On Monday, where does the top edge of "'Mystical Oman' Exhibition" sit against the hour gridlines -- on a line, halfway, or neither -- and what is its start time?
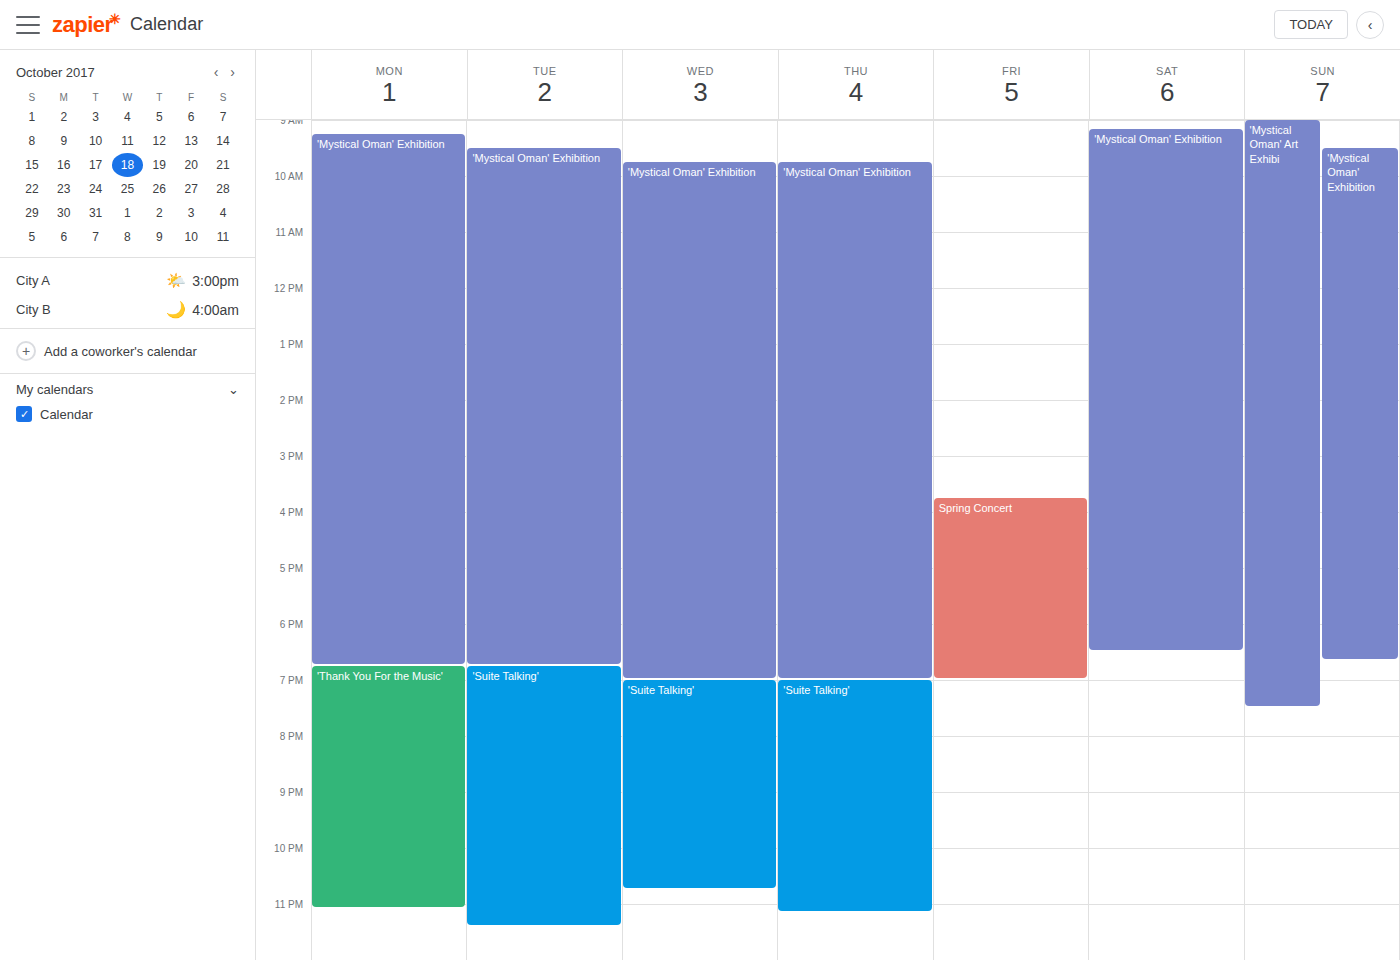
9:15 AM -- neither: a quarter of the way from the 9 AM line to the 10 AM line.